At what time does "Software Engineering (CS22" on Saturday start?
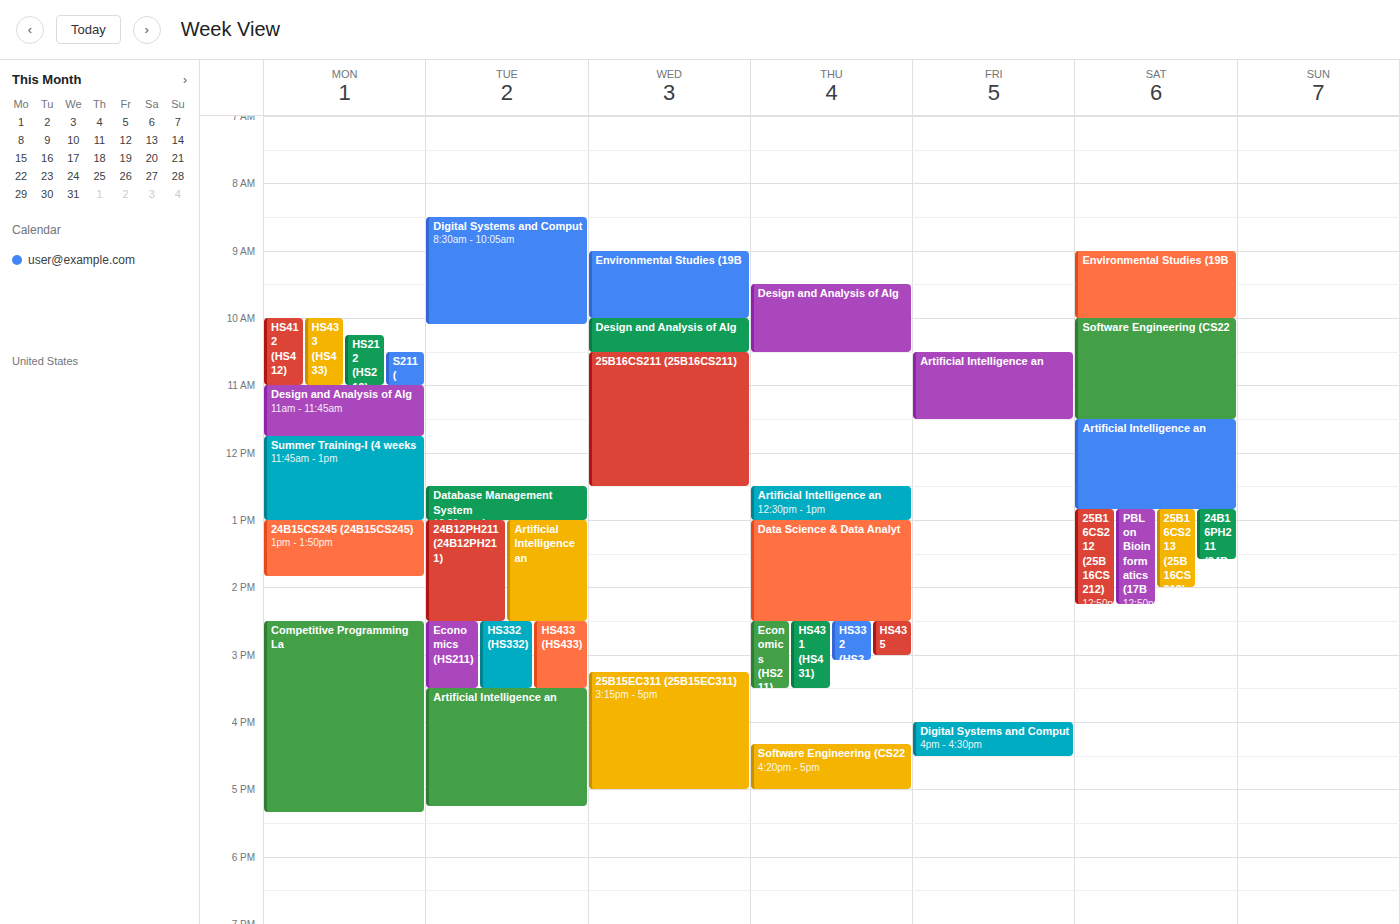
10:00 AM